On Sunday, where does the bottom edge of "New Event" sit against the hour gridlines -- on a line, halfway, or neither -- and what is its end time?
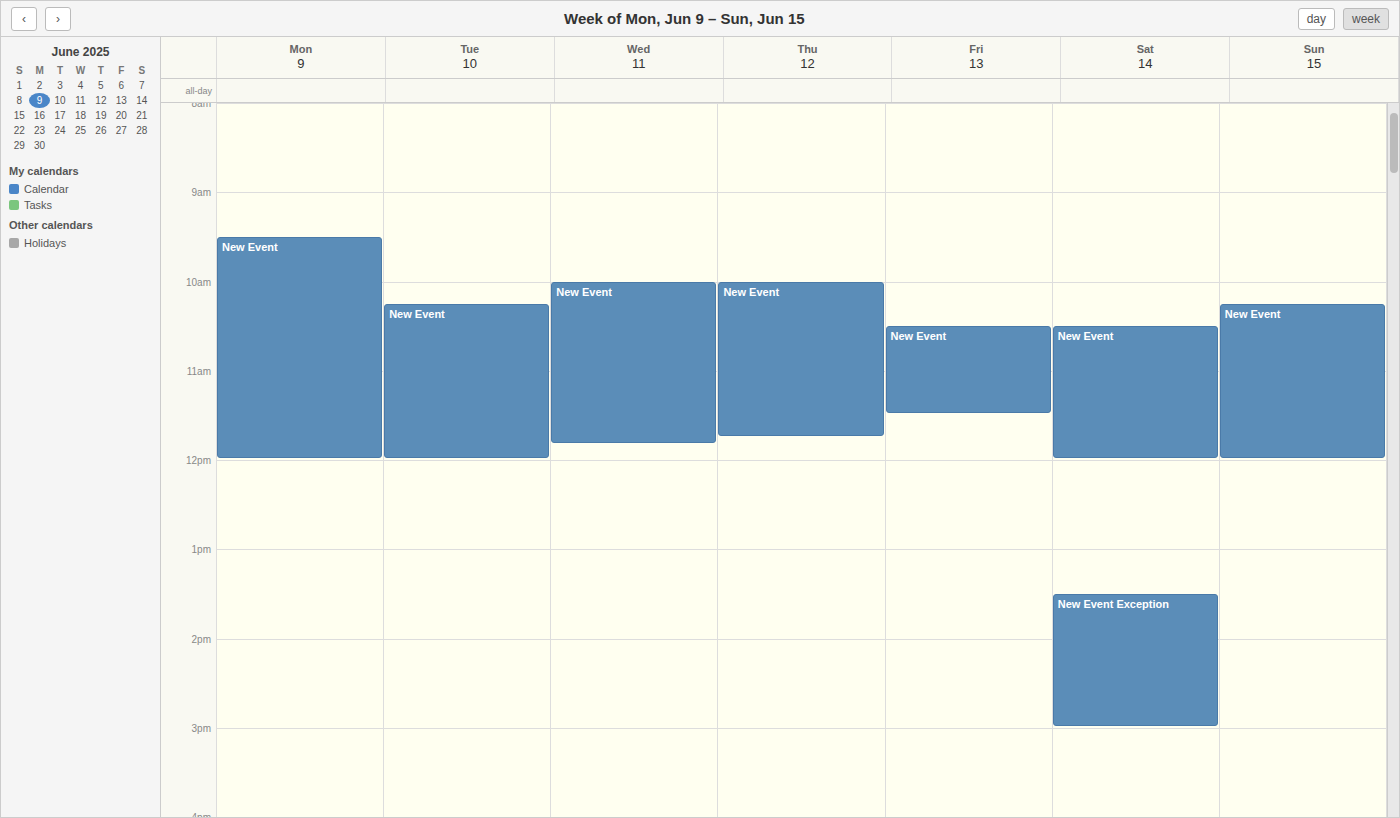
12:00 PM -- exactly on the 12 PM line.